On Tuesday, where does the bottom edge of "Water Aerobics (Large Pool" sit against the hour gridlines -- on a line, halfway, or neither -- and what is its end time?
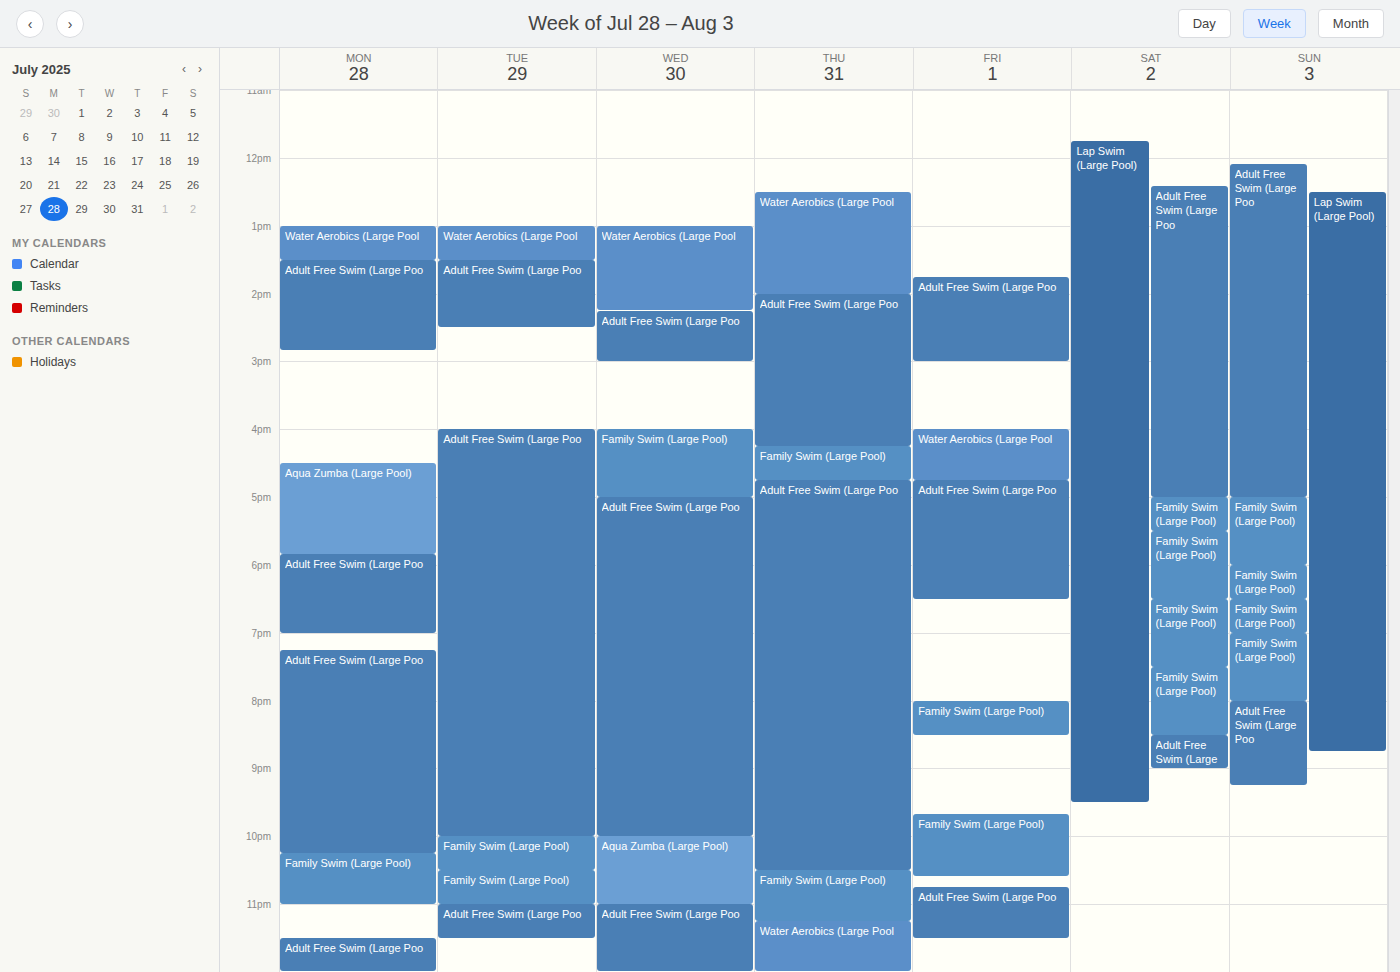
1:30 PM -- halfway between the 1 PM and 2 PM lines.